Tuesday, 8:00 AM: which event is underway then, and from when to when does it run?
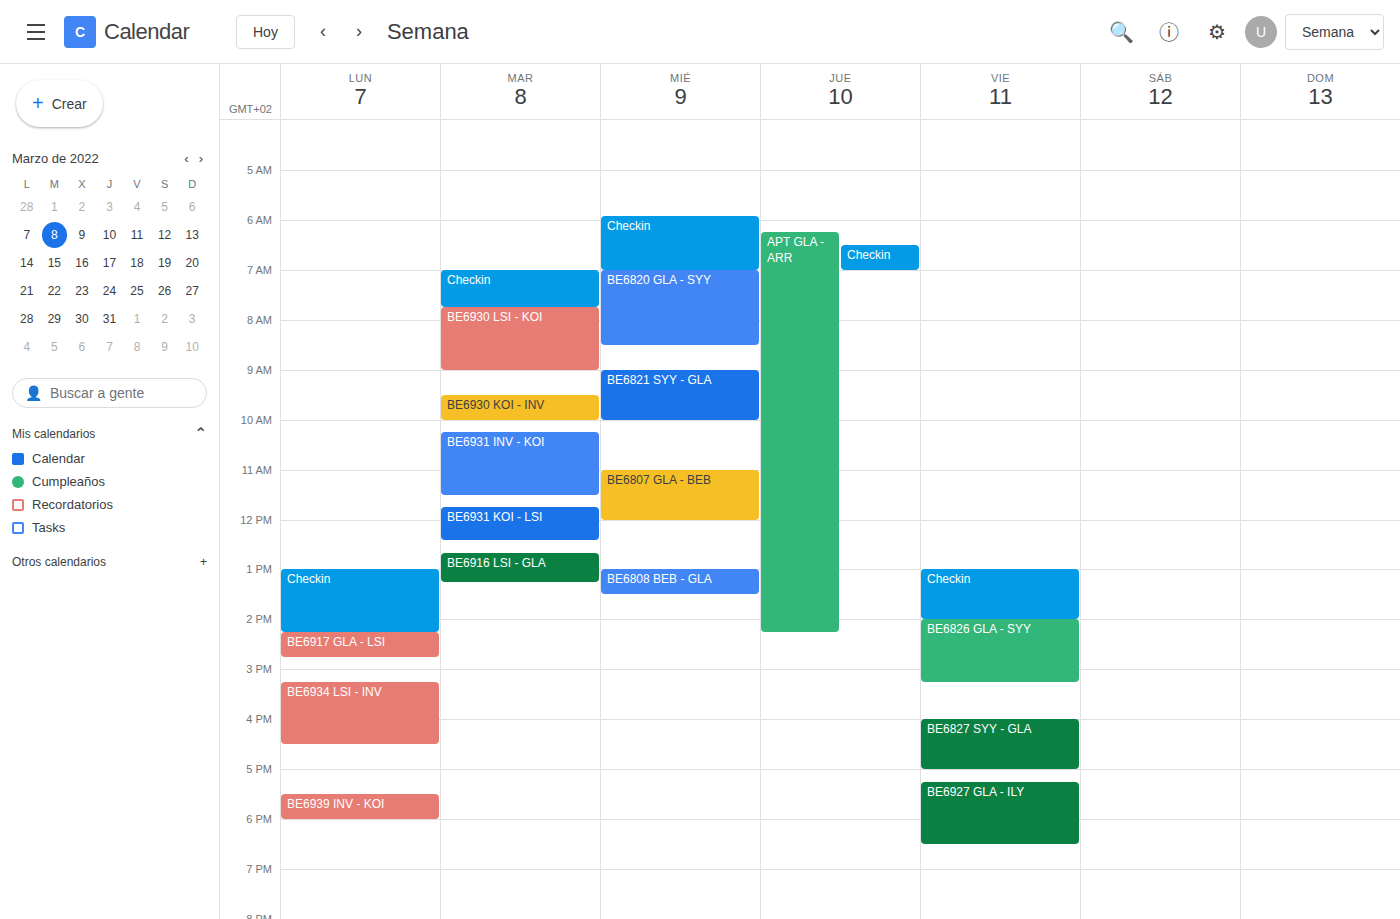
"BE6930 LSI - KOI", 7:45 AM to 9:00 AM